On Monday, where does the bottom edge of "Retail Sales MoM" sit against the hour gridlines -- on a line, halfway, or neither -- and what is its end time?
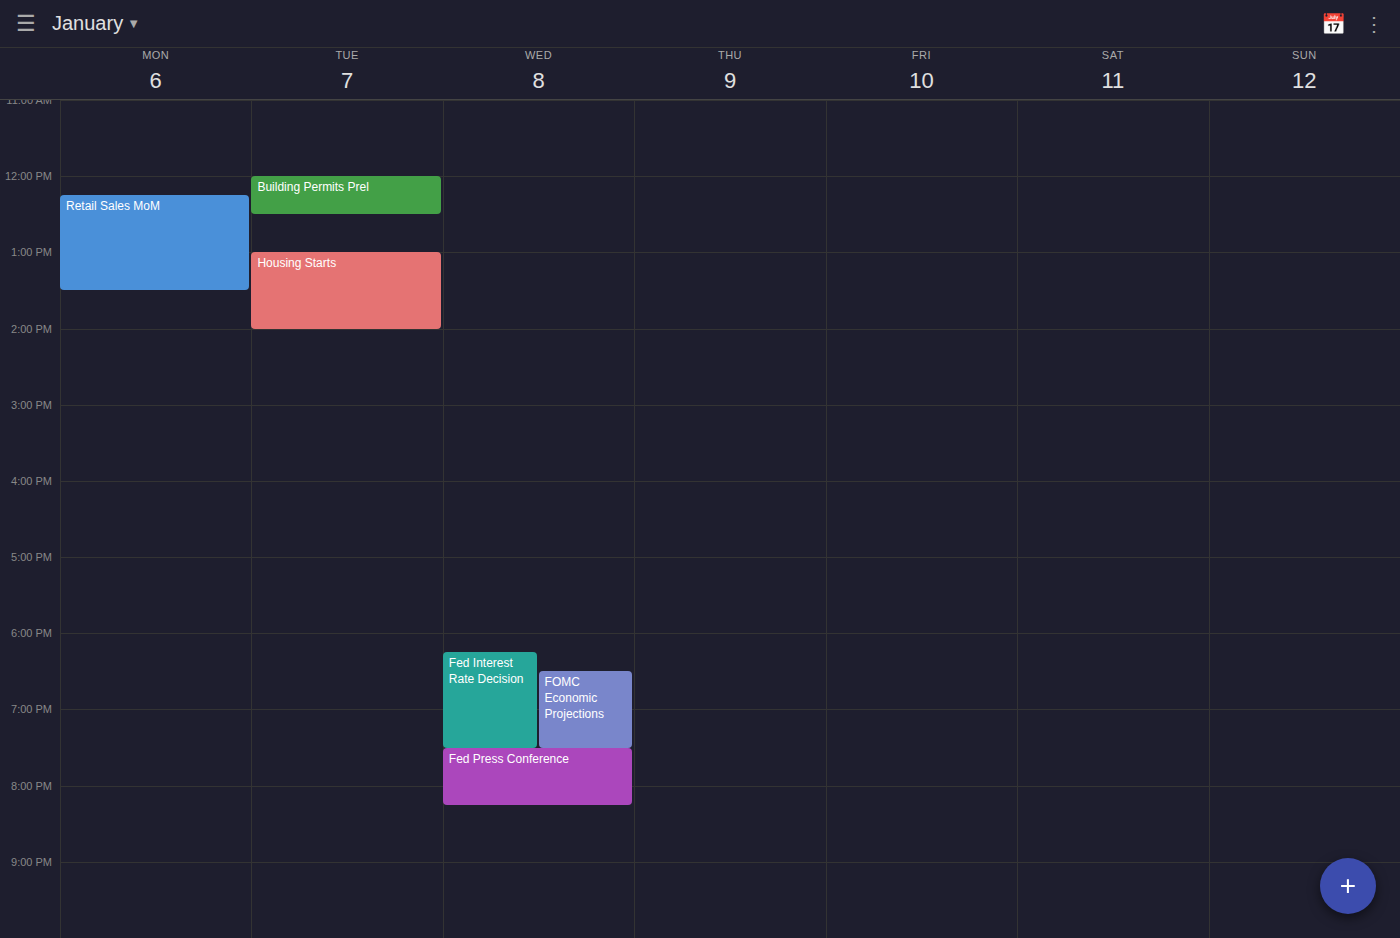
13:30 -- halfway between the 13:00 and 14:00 lines.